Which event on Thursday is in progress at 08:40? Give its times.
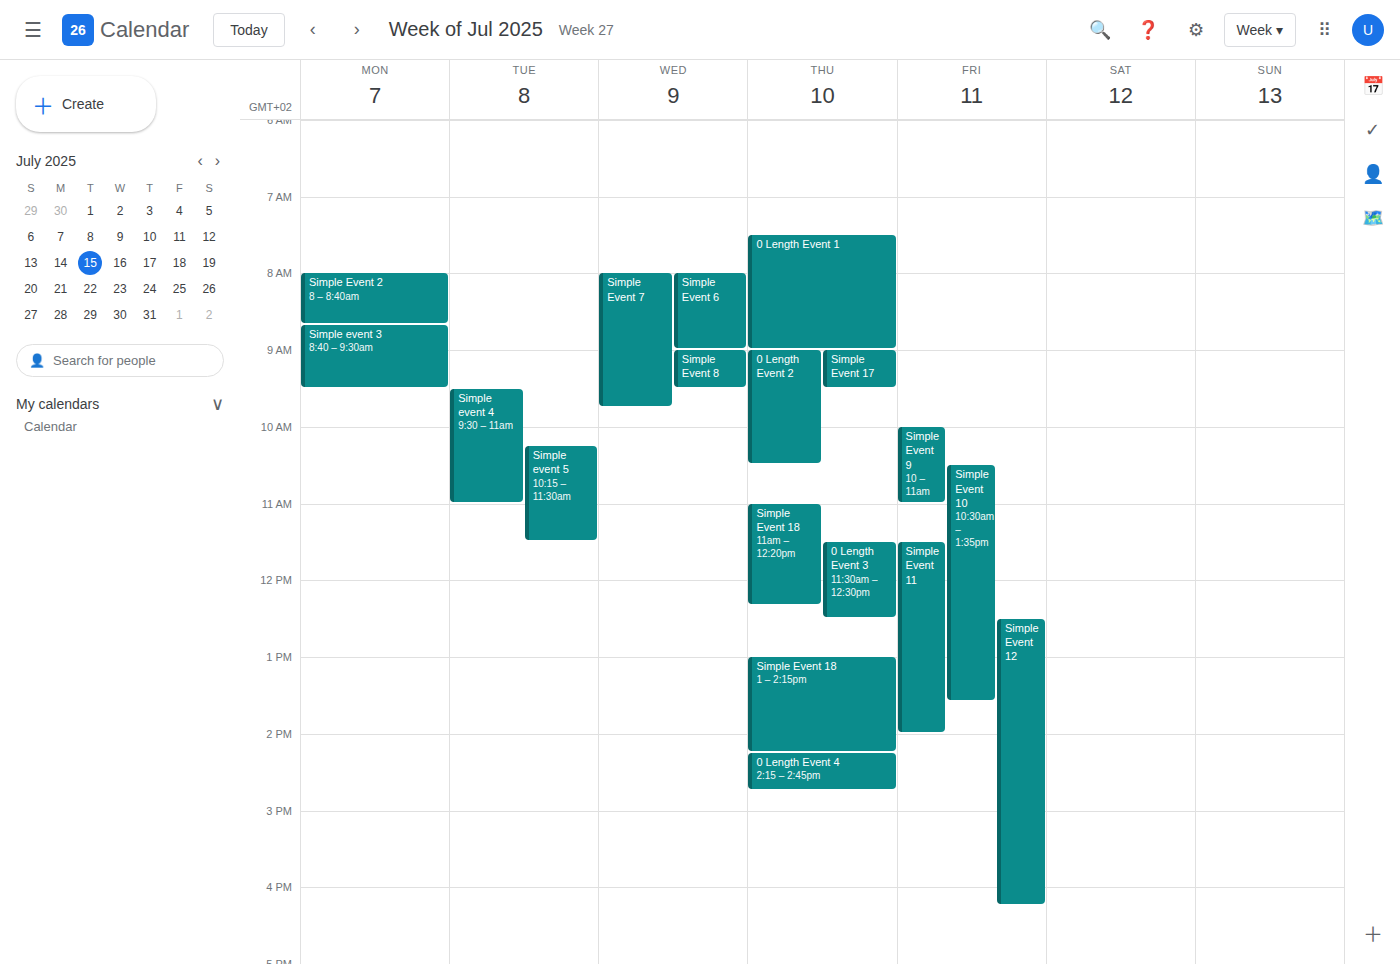
"0 Length Event 1", 07:30 to 09:00